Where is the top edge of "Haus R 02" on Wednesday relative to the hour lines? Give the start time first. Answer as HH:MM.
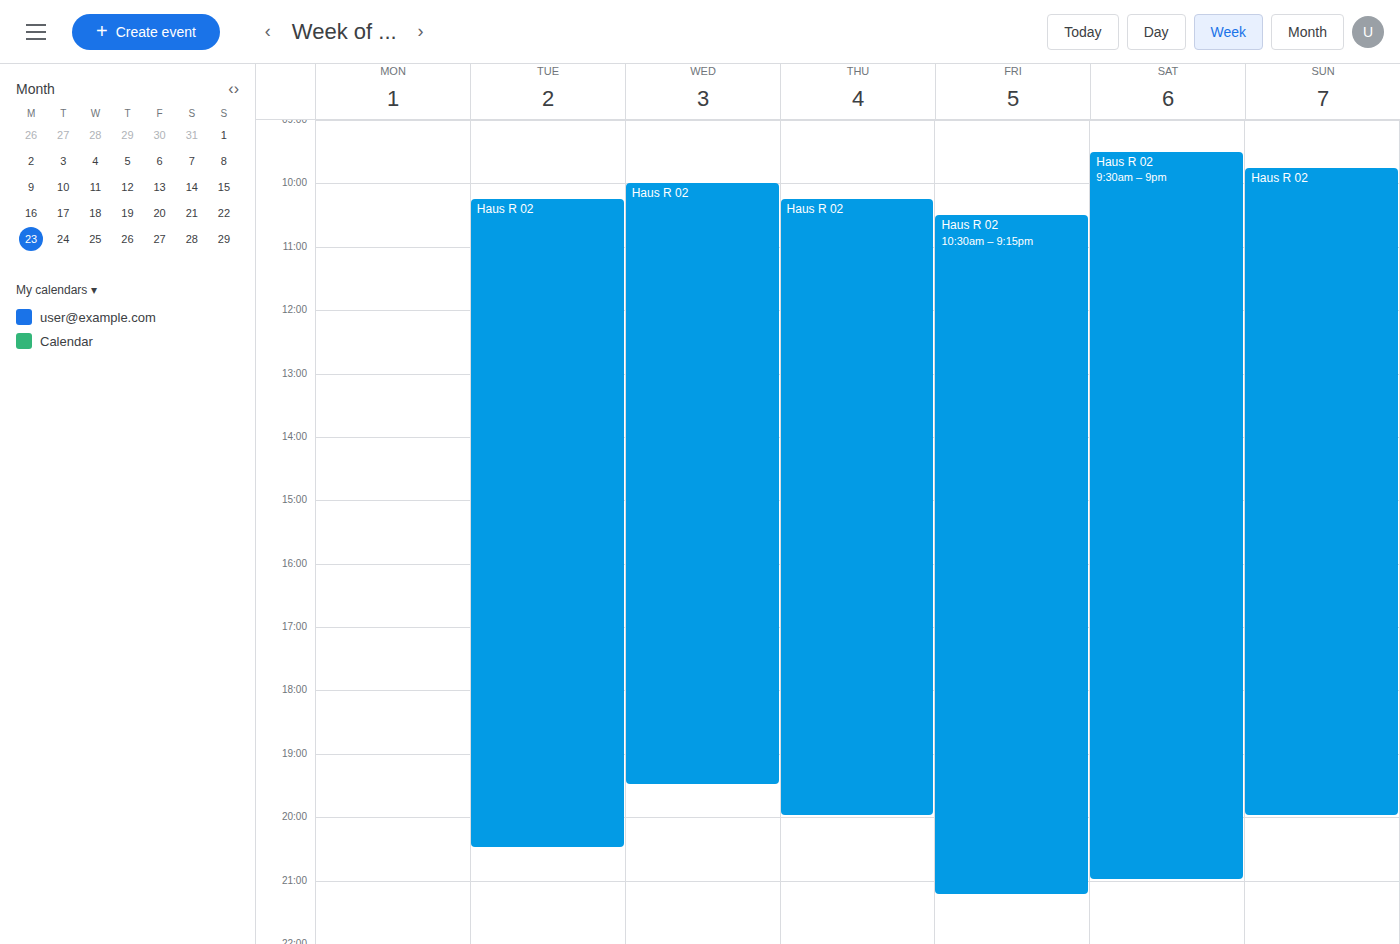
10:00 -- exactly on the 10:00 line.